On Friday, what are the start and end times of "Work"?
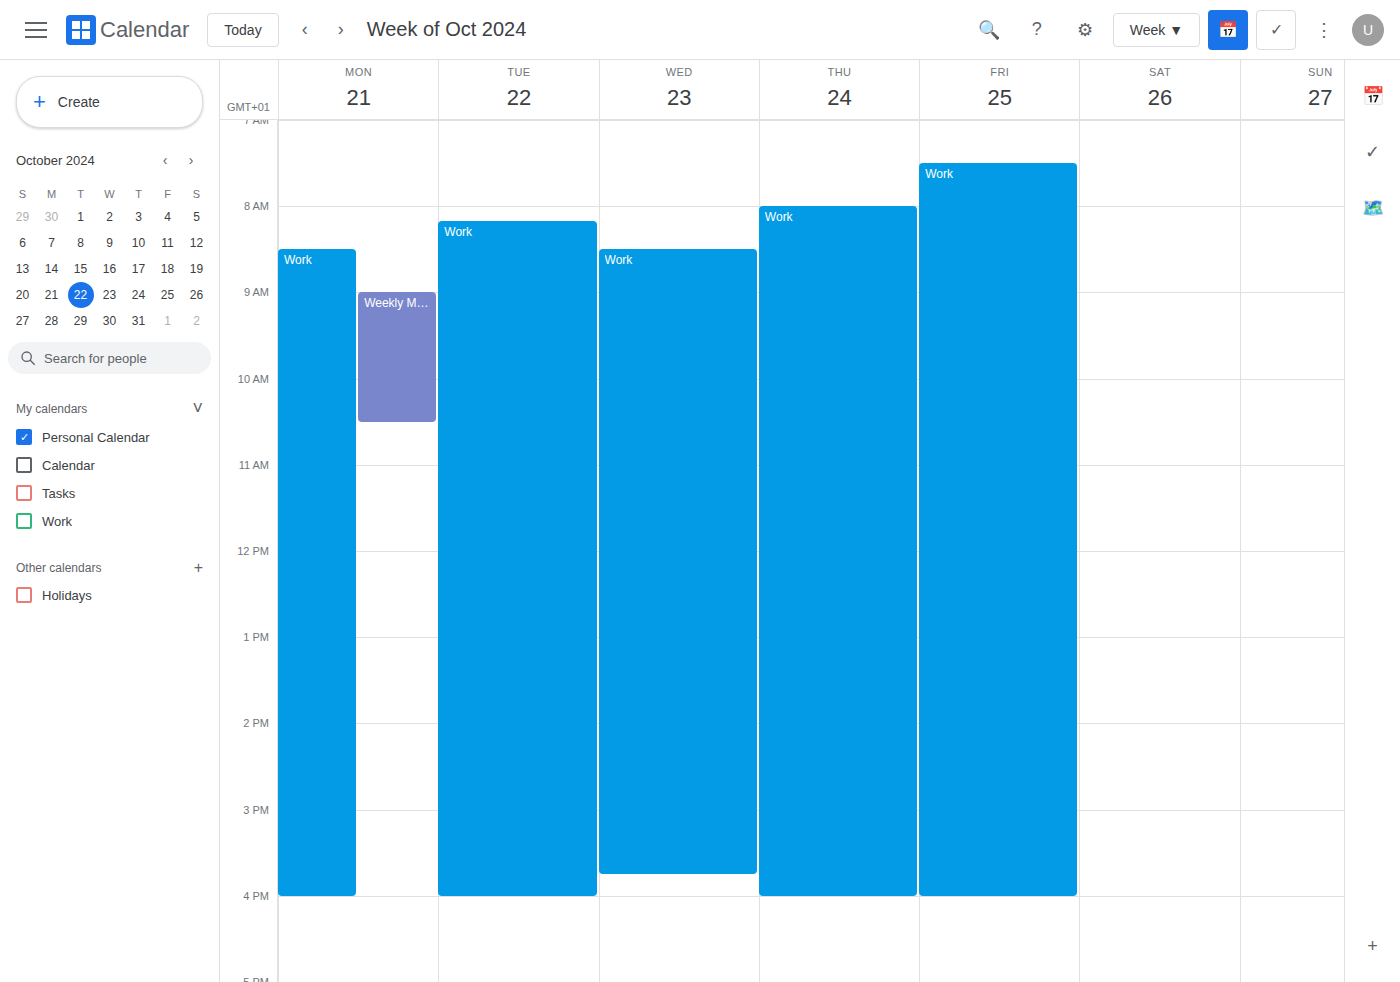
7:30 AM to 4:00 PM